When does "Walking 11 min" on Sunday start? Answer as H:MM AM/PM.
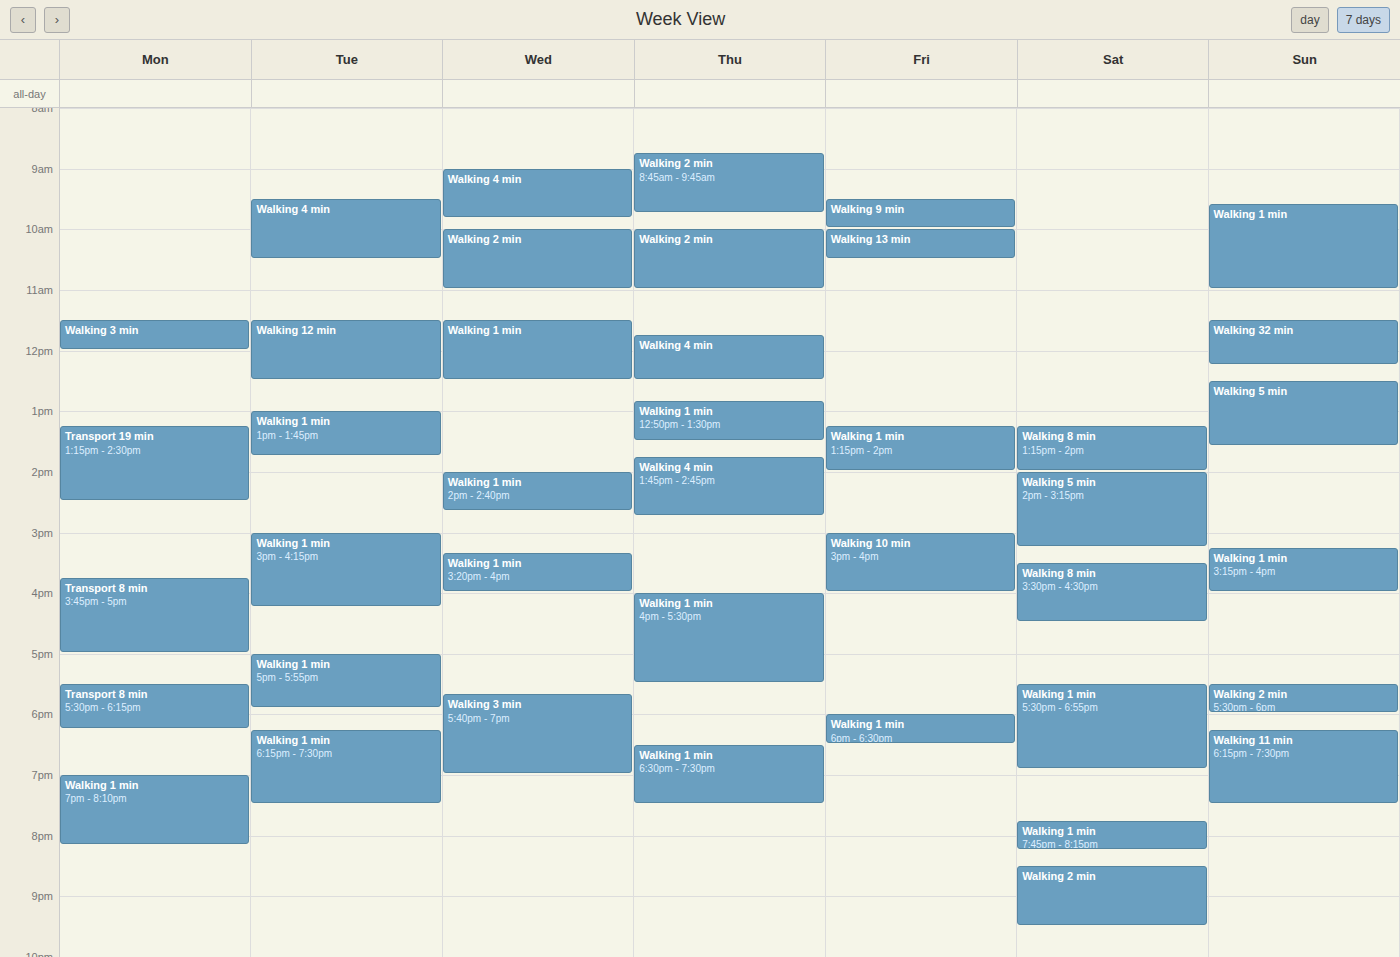
6:15 PM